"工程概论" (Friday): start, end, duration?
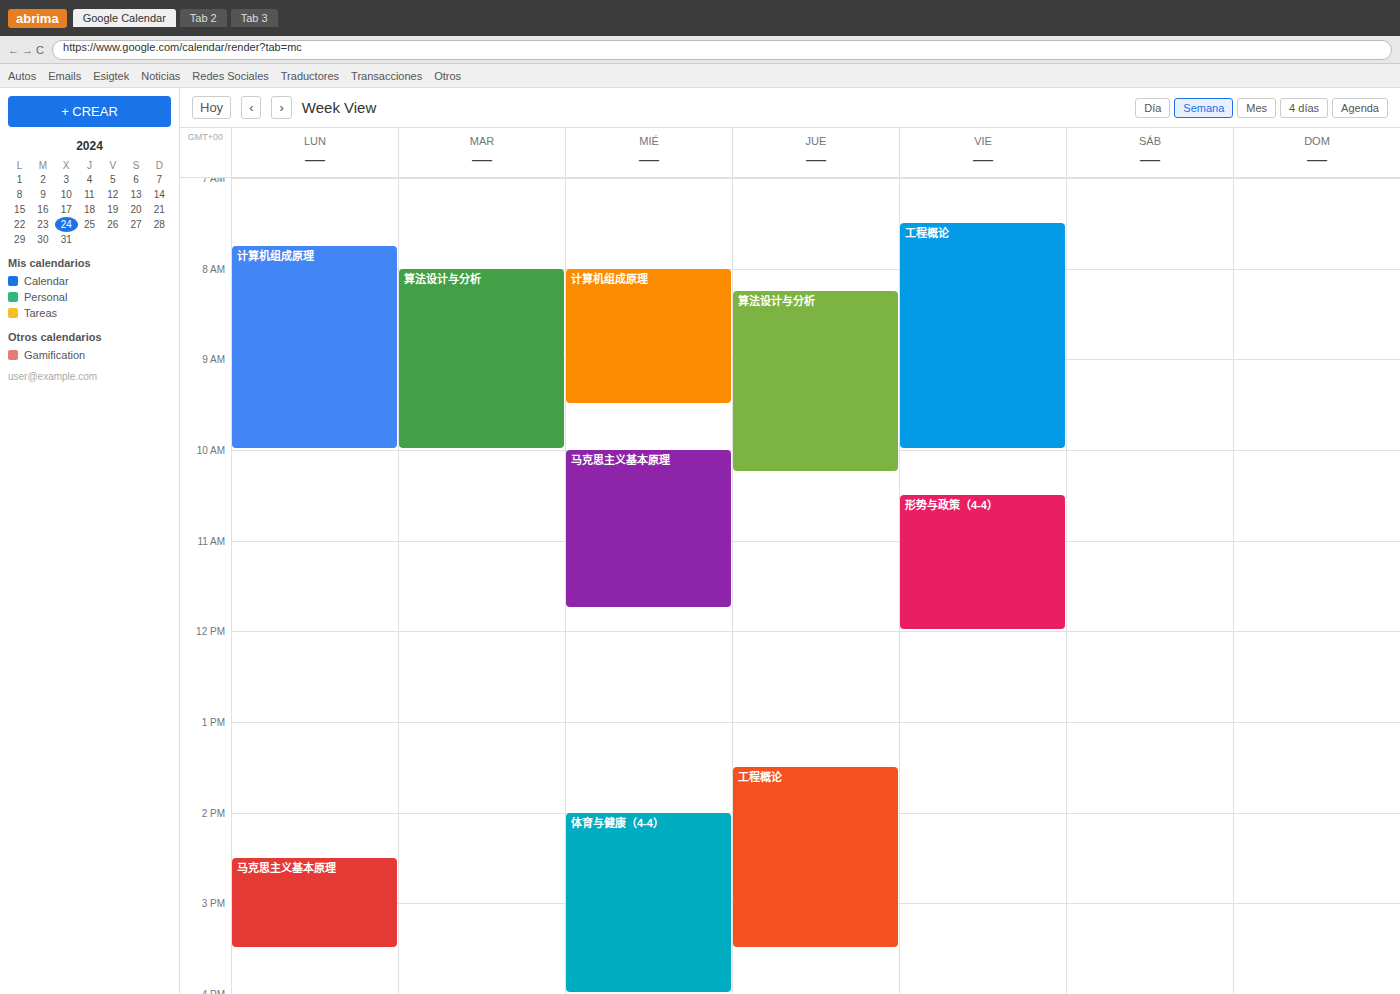
7:30 AM to 10:00 AM, 2 hours 30 minutes